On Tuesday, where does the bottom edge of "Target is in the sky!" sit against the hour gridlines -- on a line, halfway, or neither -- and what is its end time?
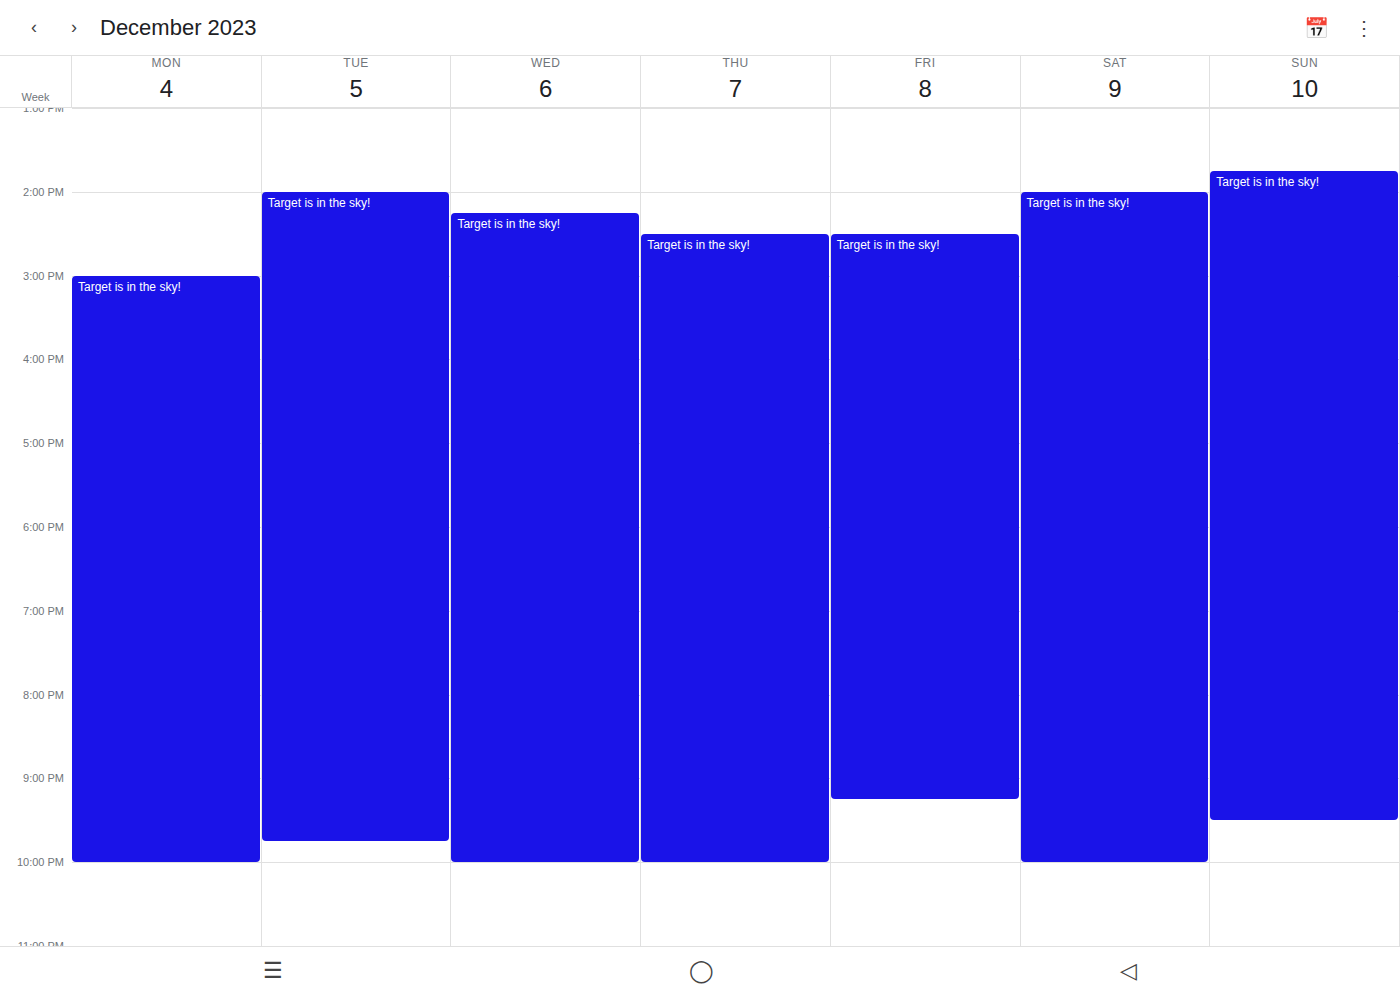
9:45 PM -- neither: three quarters of the way from the 9 PM line to the 10 PM line.